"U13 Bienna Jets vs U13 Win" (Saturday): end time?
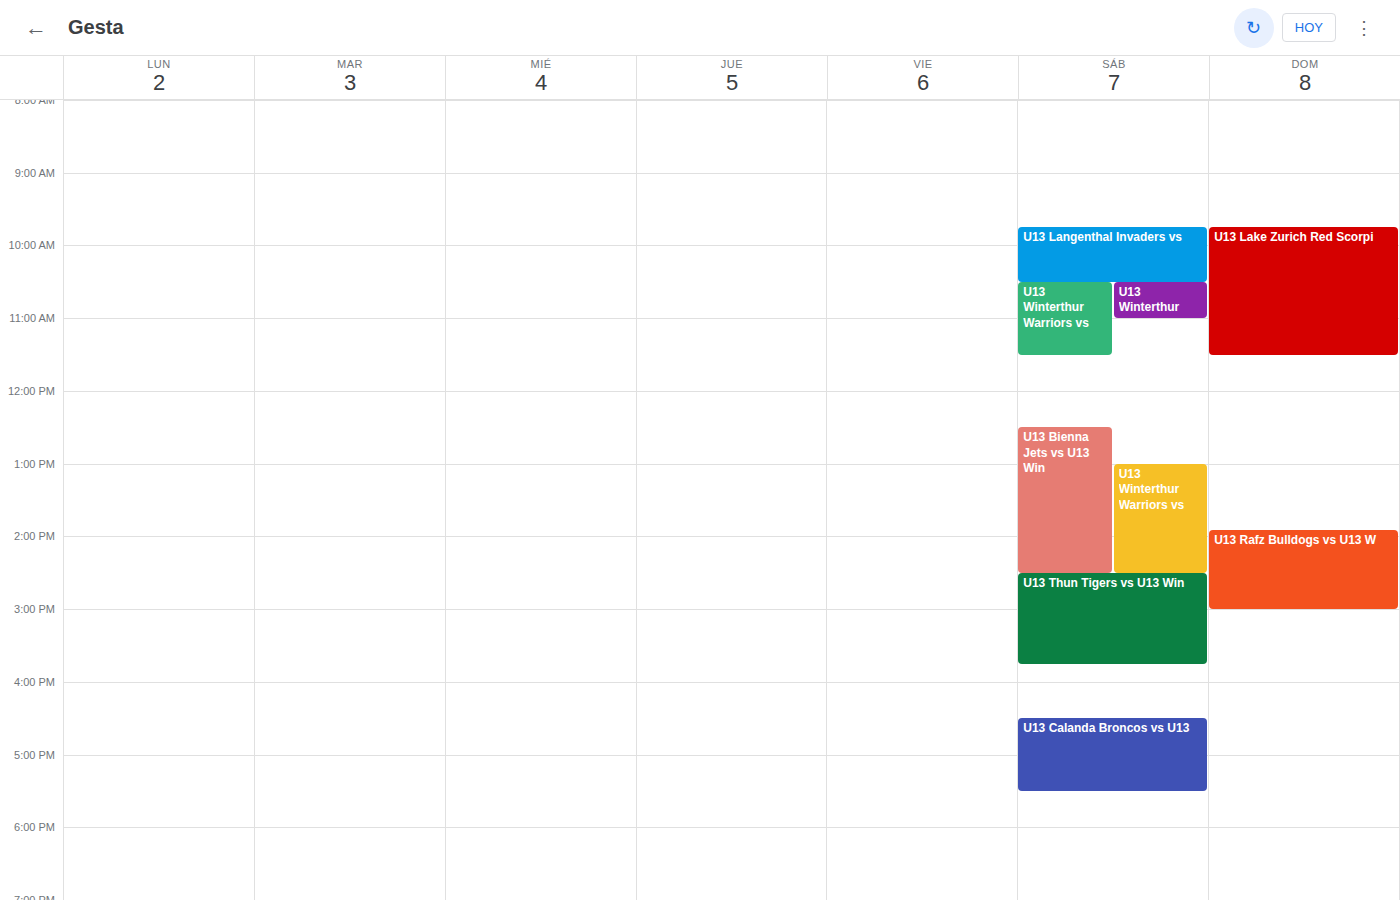
2:30 PM